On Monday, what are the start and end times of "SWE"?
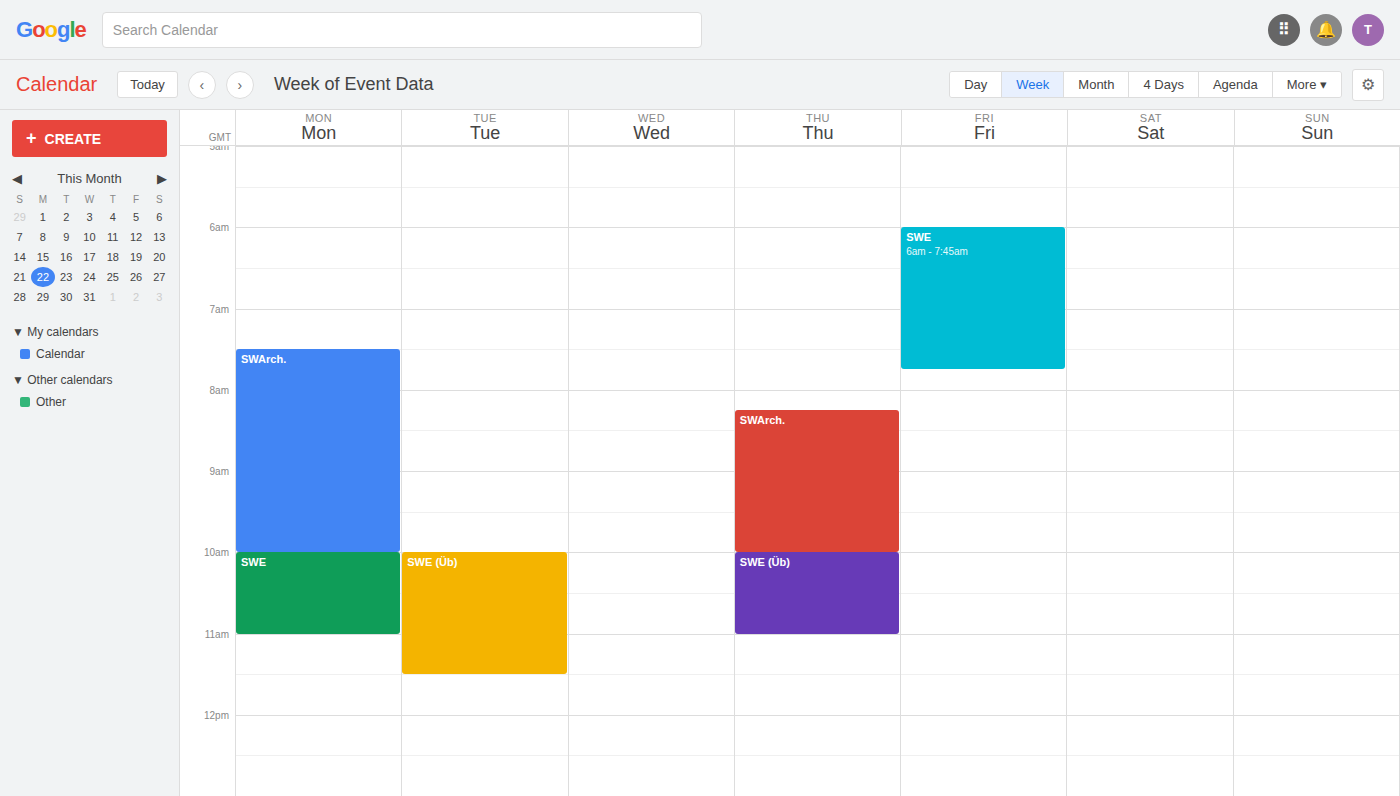
10:00 to 11:00